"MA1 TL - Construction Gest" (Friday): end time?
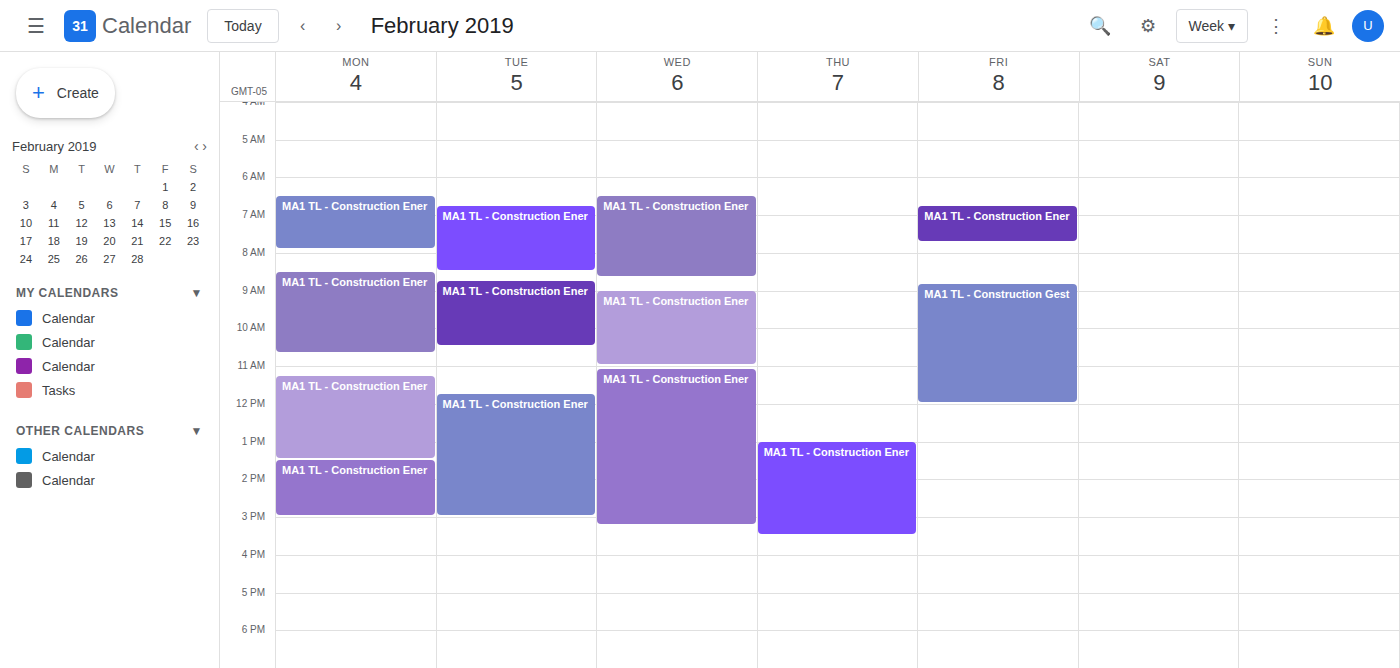
12:00 PM